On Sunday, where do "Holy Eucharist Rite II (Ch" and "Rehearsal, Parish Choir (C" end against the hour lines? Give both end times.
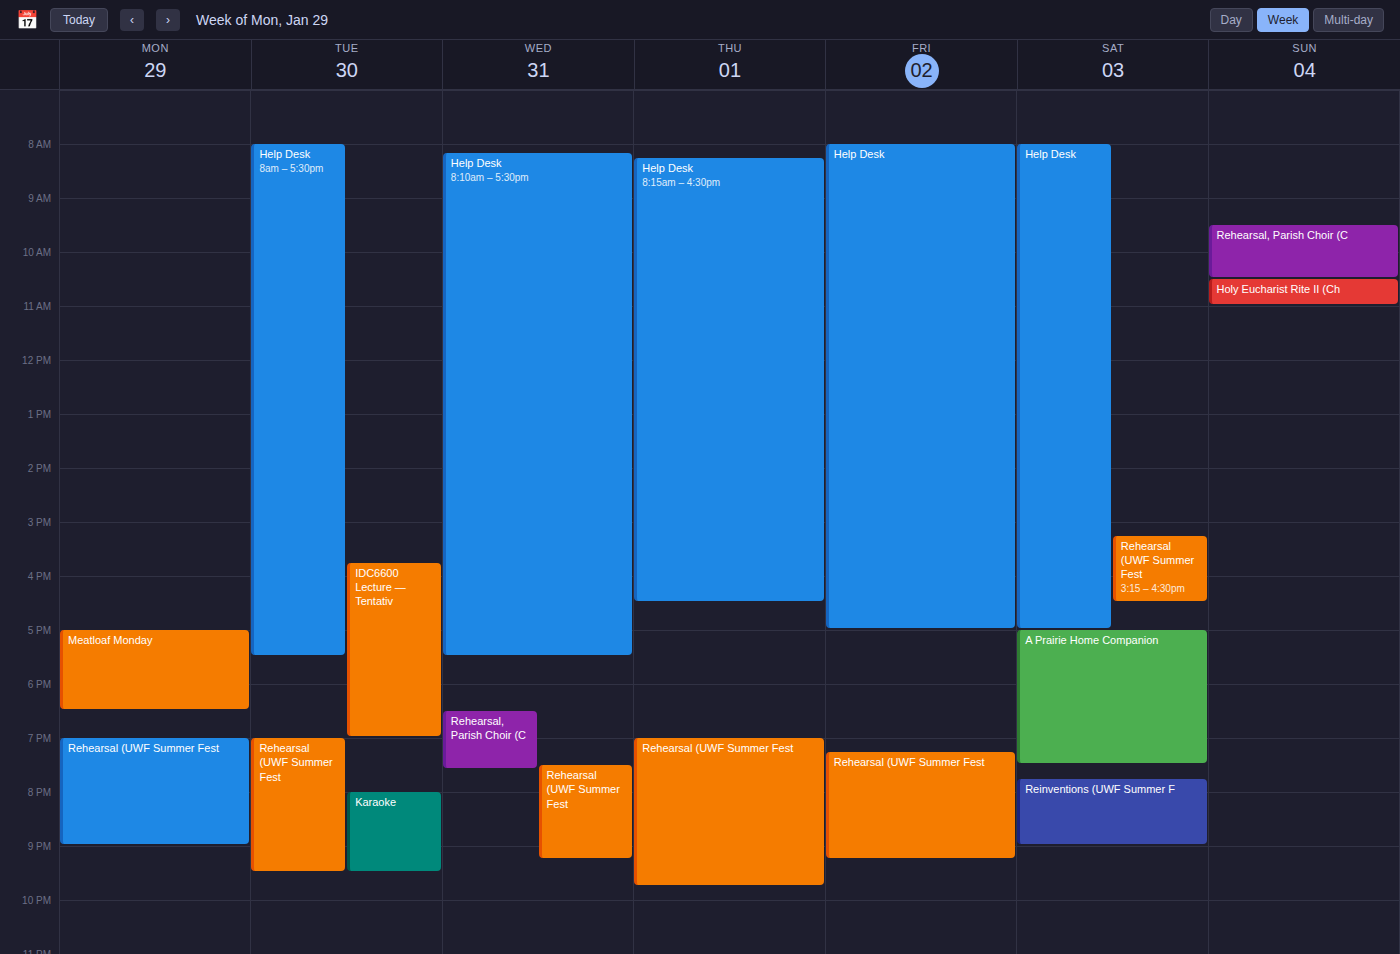
"Holy Eucharist Rite II (Ch": 11:00, exactly on the 11:00 line. "Rehearsal, Parish Choir (C": 10:30, halfway between the 10:00 and 11:00 lines.